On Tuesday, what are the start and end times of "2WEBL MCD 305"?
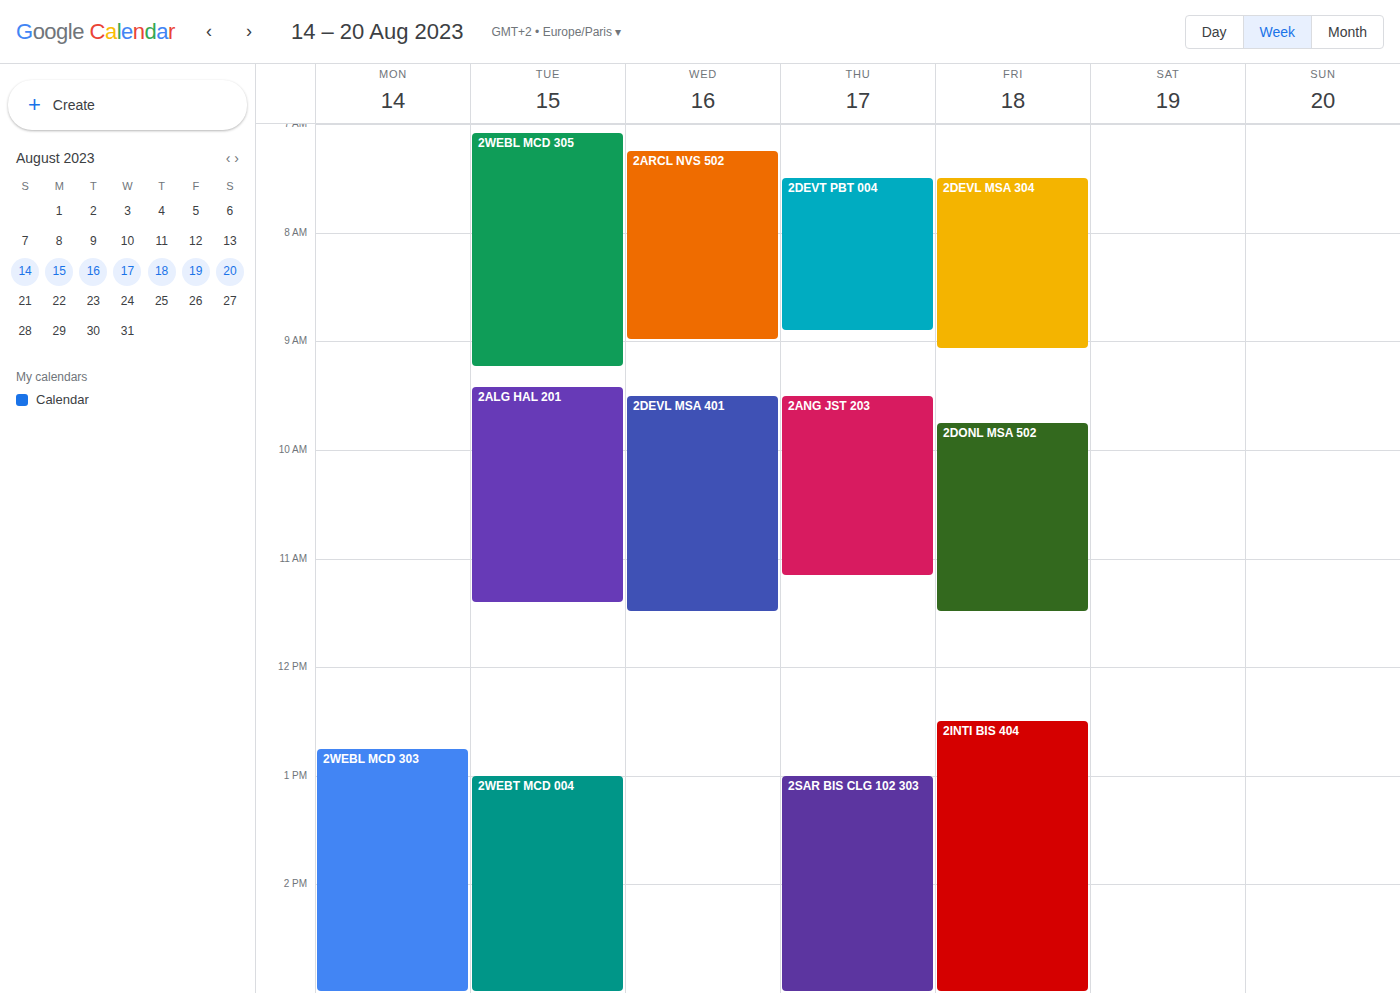
07:05 to 09:15